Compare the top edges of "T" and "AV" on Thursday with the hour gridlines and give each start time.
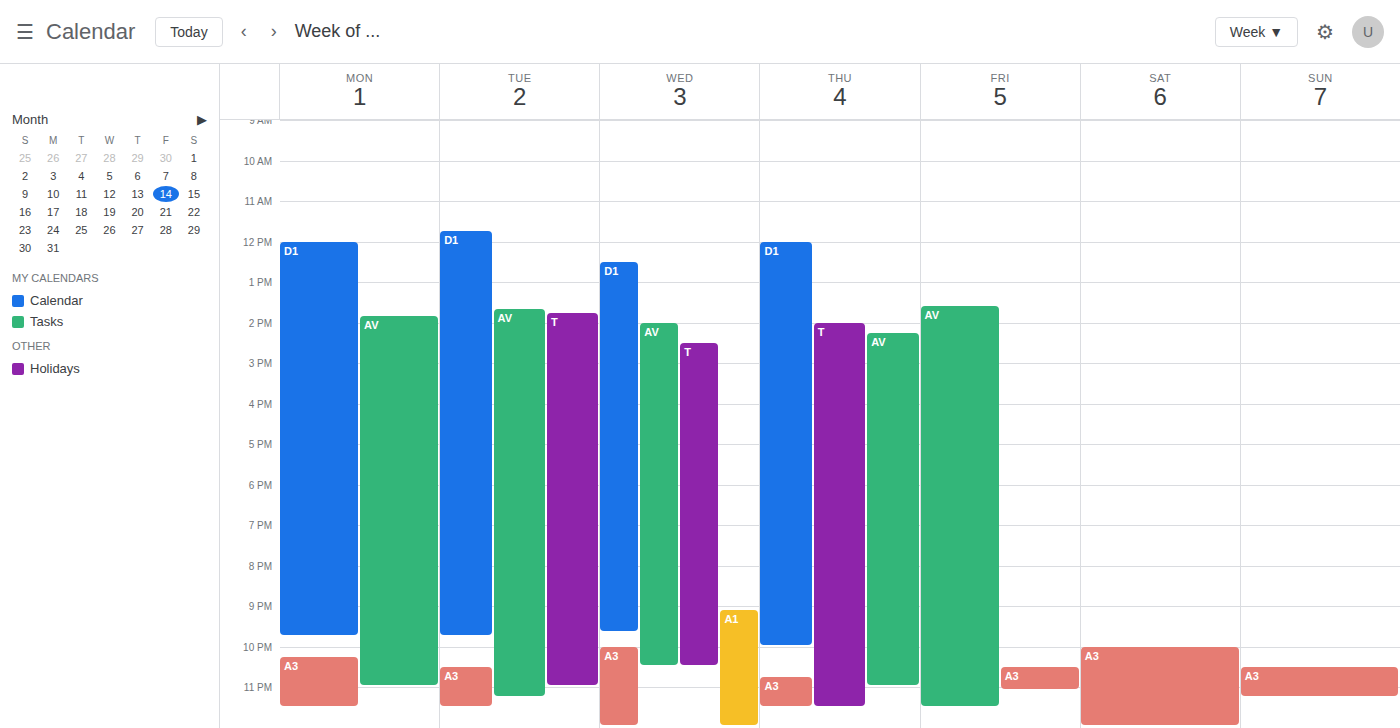
"T": 2:00 PM, exactly on the 2 PM line. "AV": 2:15 PM, neither: a quarter of the way from the 2 PM line to the 3 PM line.